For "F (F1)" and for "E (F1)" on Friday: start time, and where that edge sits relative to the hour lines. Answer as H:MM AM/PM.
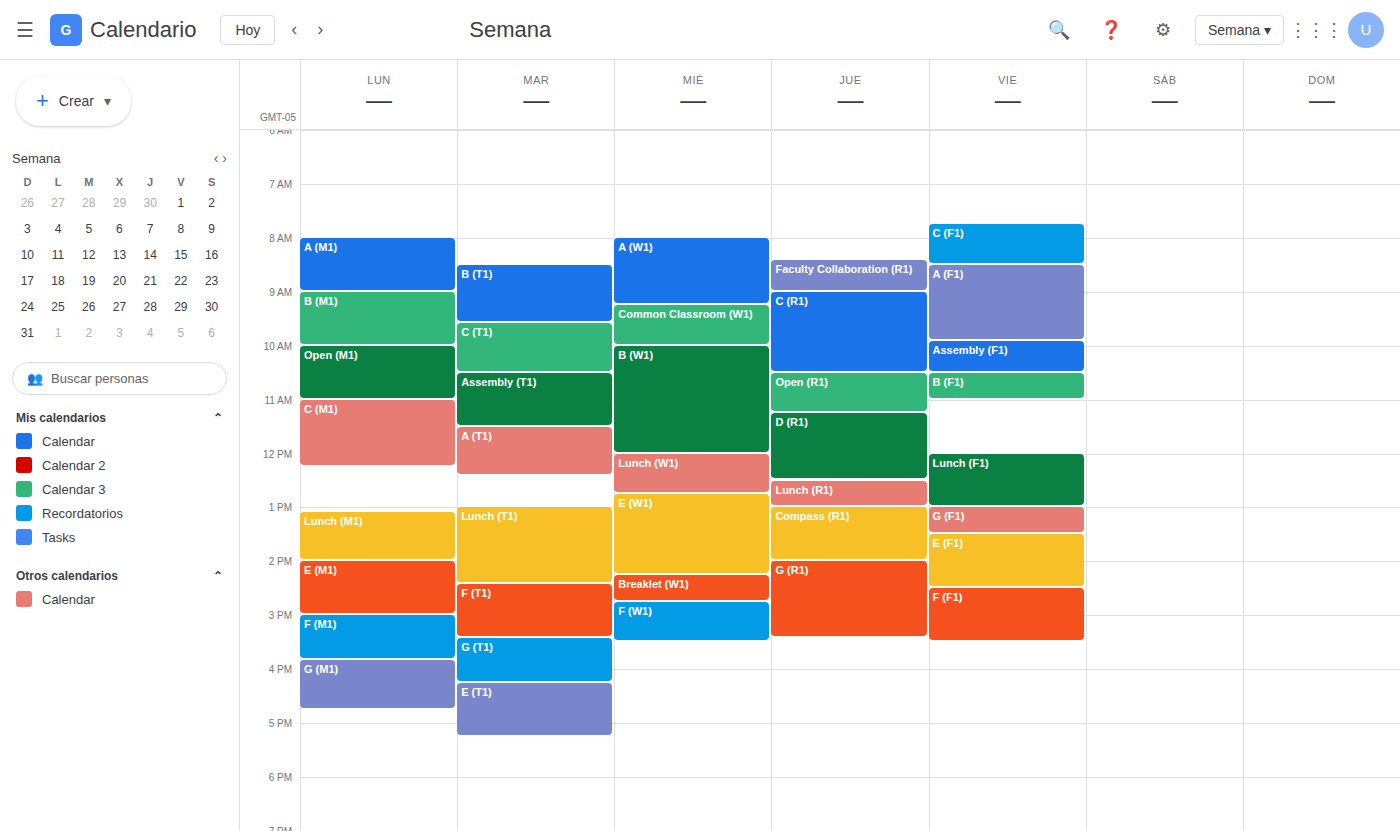
"F (F1)": 2:30 PM, halfway between the 2 PM and 3 PM lines. "E (F1)": 1:30 PM, halfway between the 1 PM and 2 PM lines.